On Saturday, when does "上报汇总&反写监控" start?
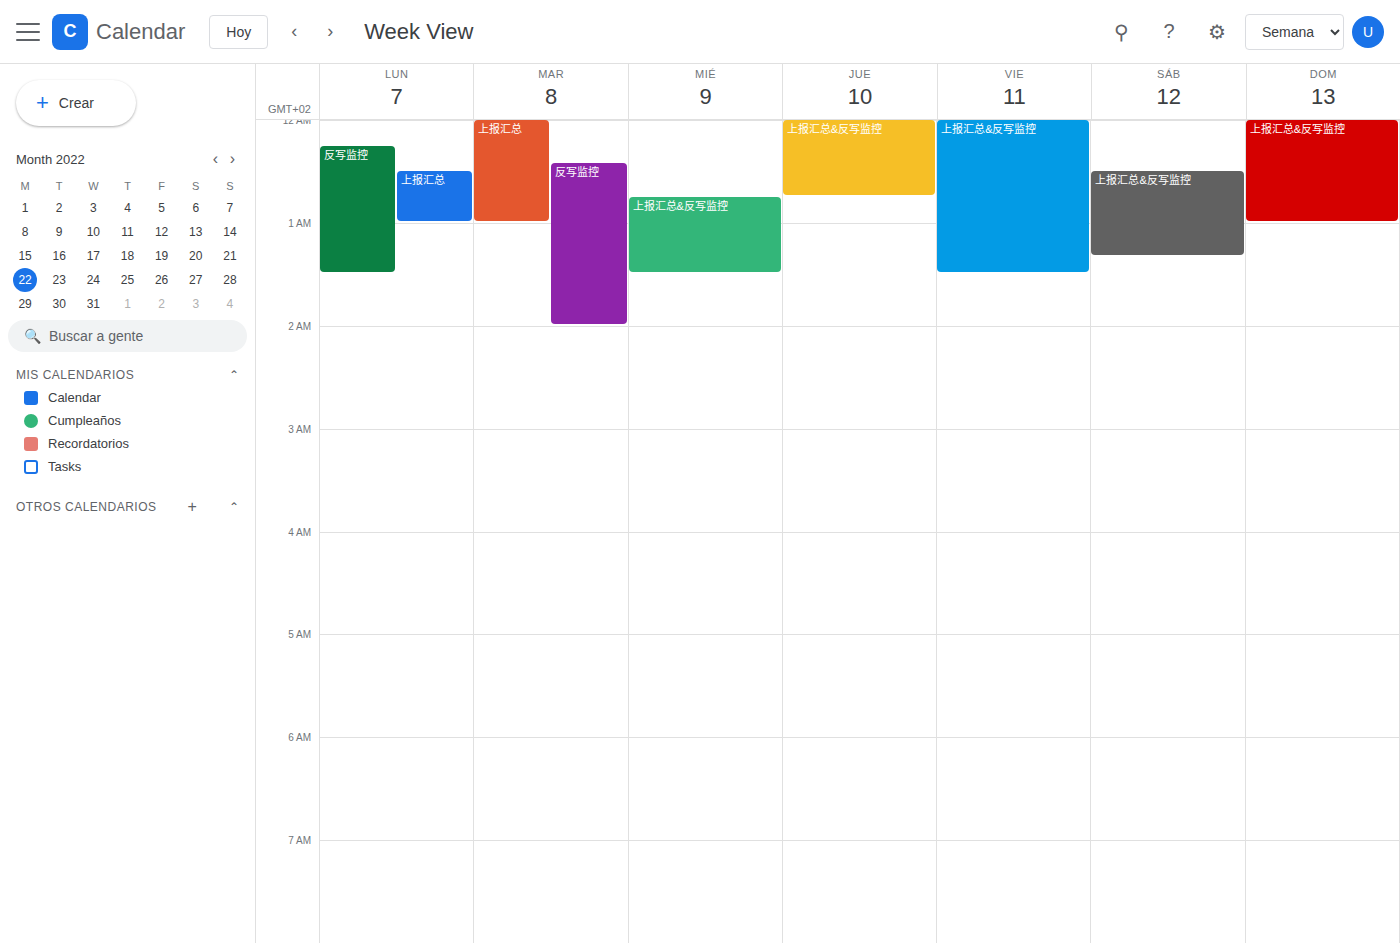
12:30 AM